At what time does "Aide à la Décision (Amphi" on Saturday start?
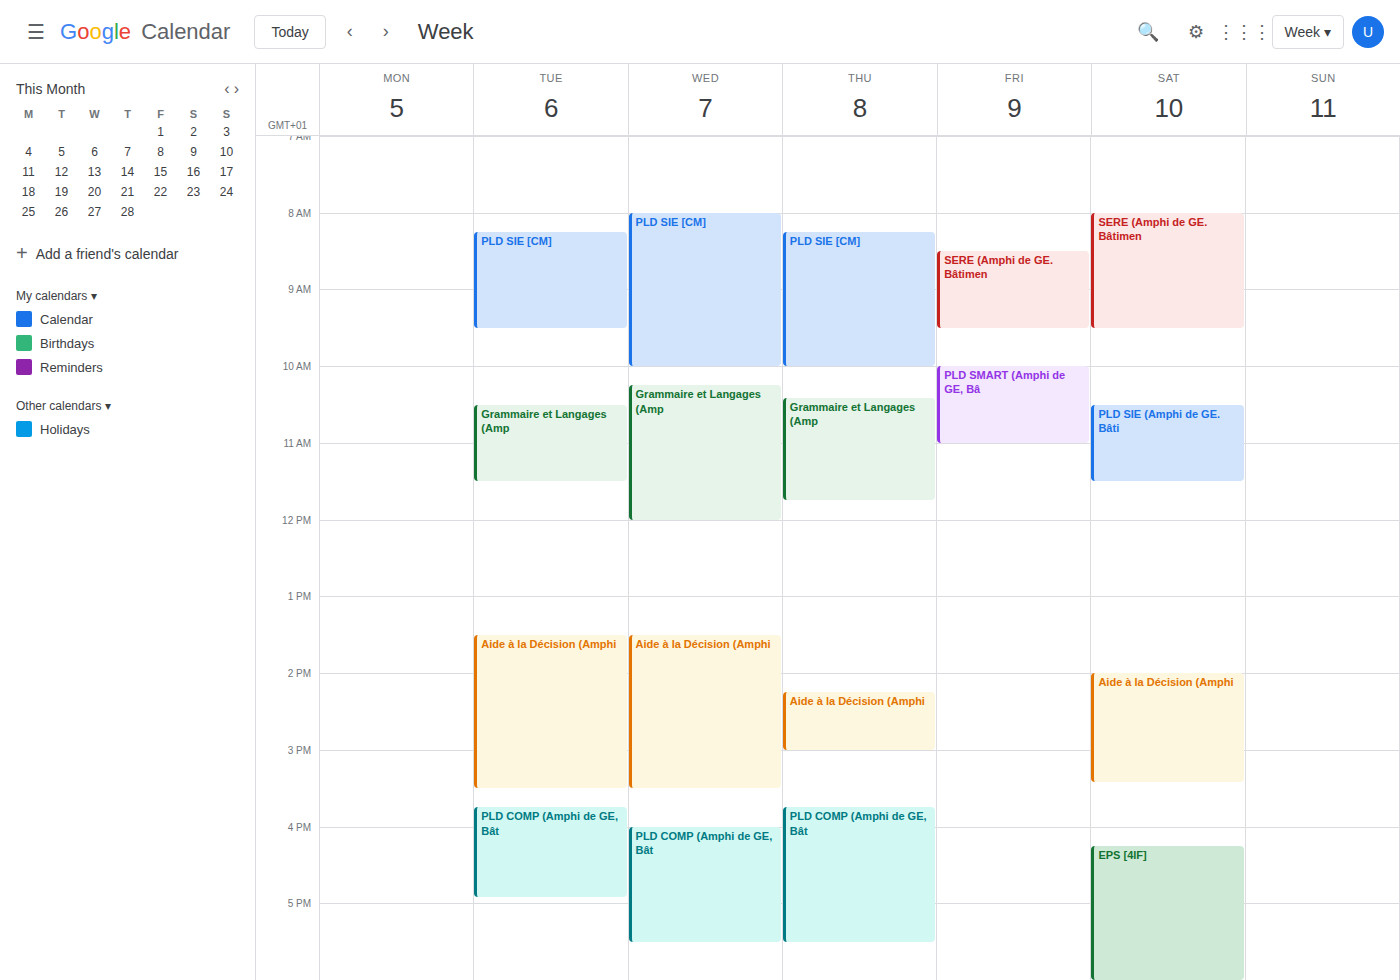
2:00 PM